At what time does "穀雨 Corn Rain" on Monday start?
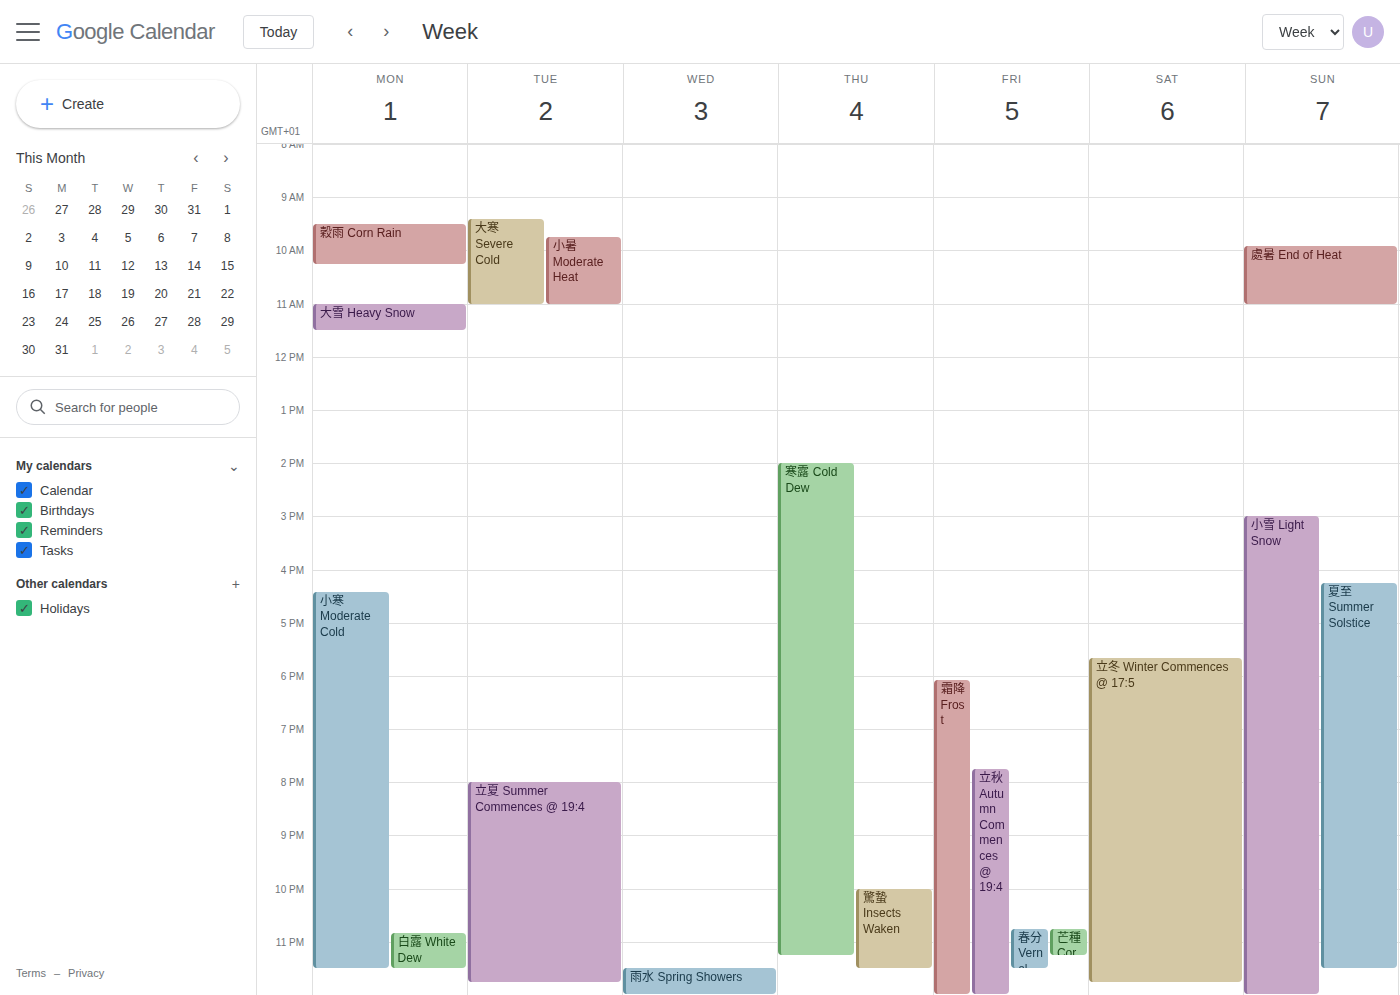
09:30